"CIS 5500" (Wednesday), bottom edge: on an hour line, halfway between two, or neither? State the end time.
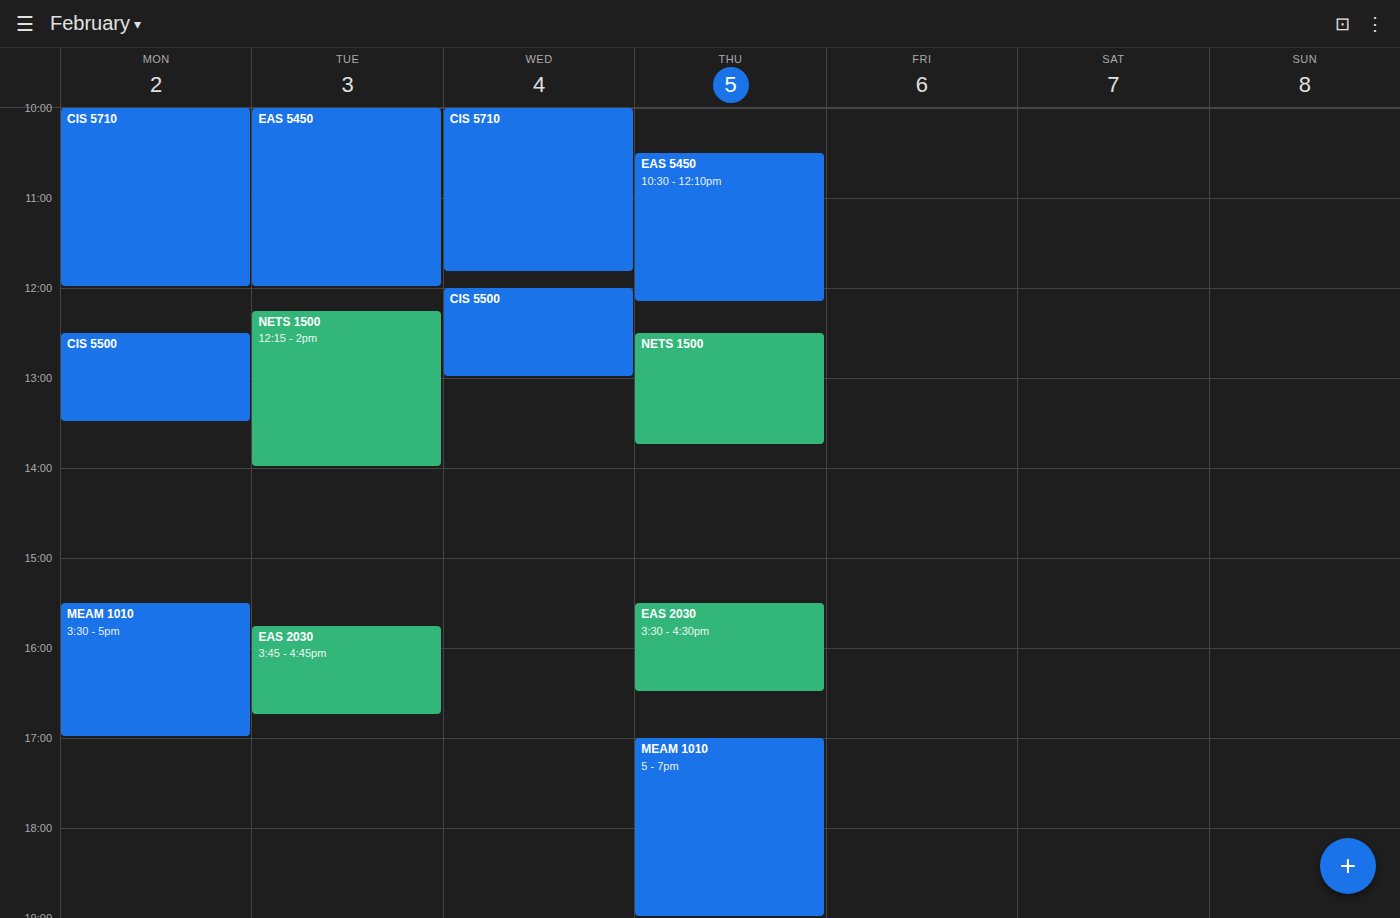
13:00 -- exactly on the 13:00 line.